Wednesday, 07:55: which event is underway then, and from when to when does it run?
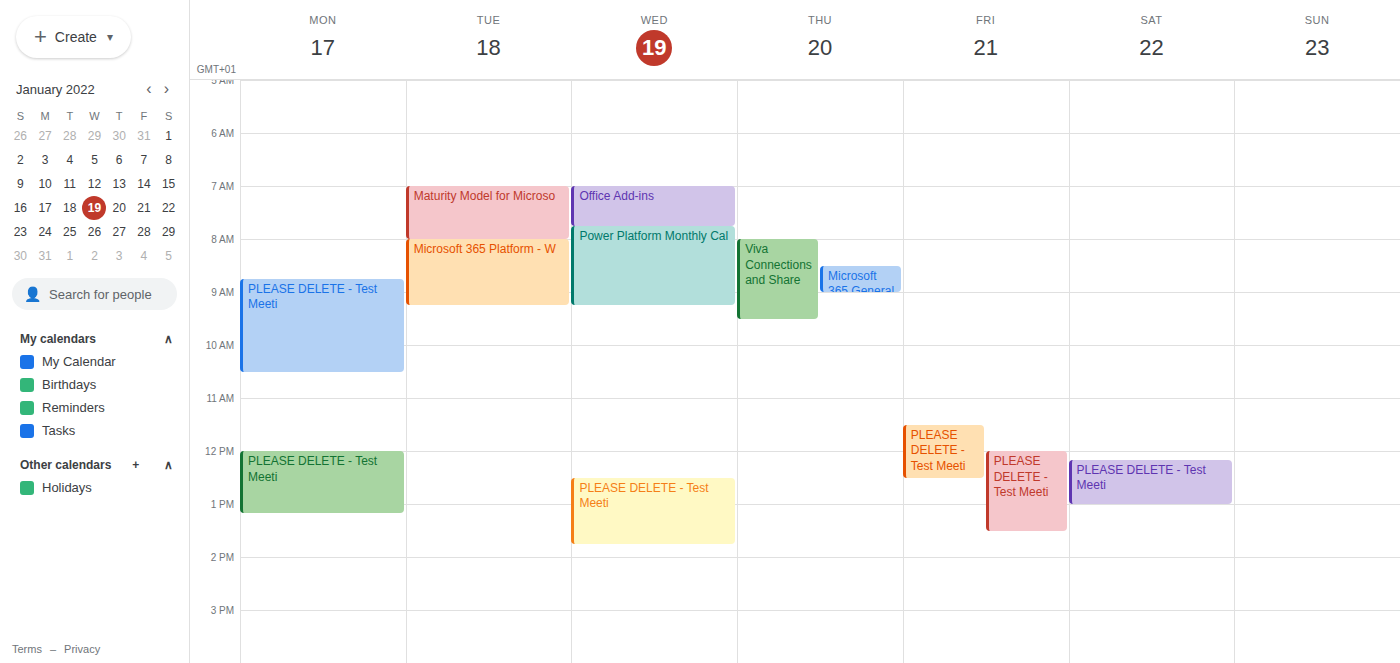
"Power Platform Monthly Cal", 07:45 to 09:15